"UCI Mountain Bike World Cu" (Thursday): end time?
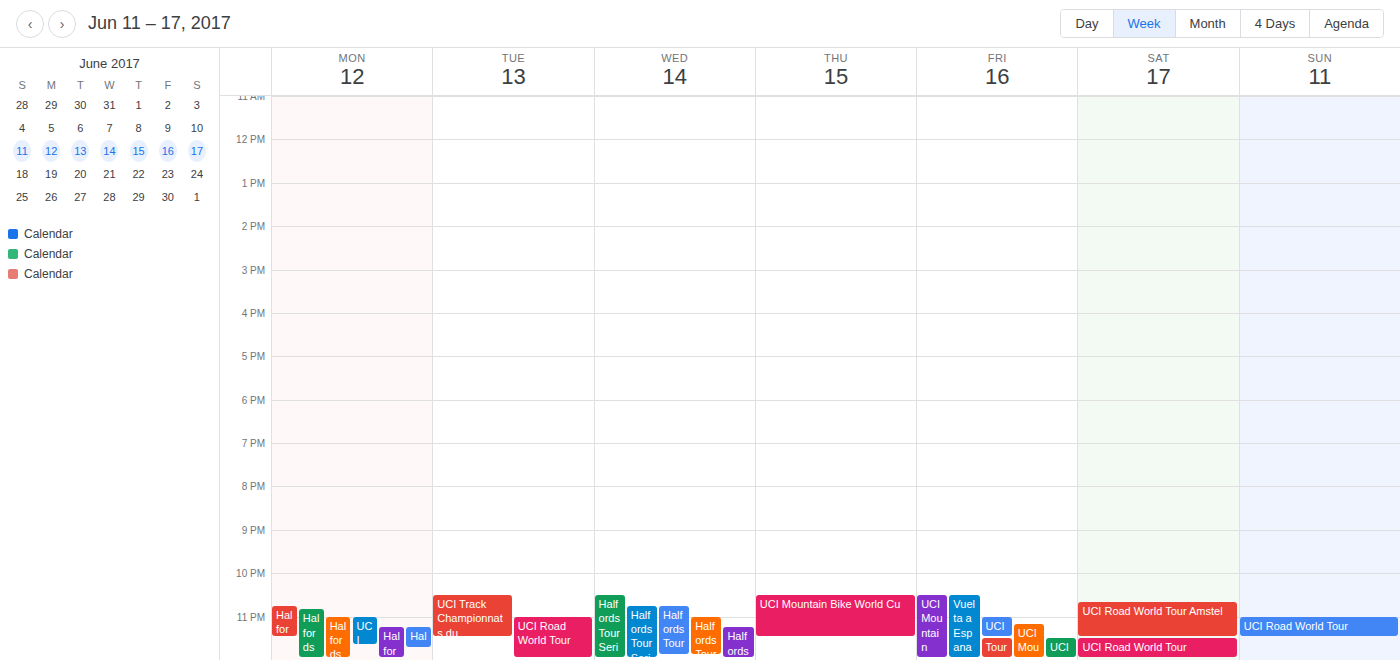
11:30 PM